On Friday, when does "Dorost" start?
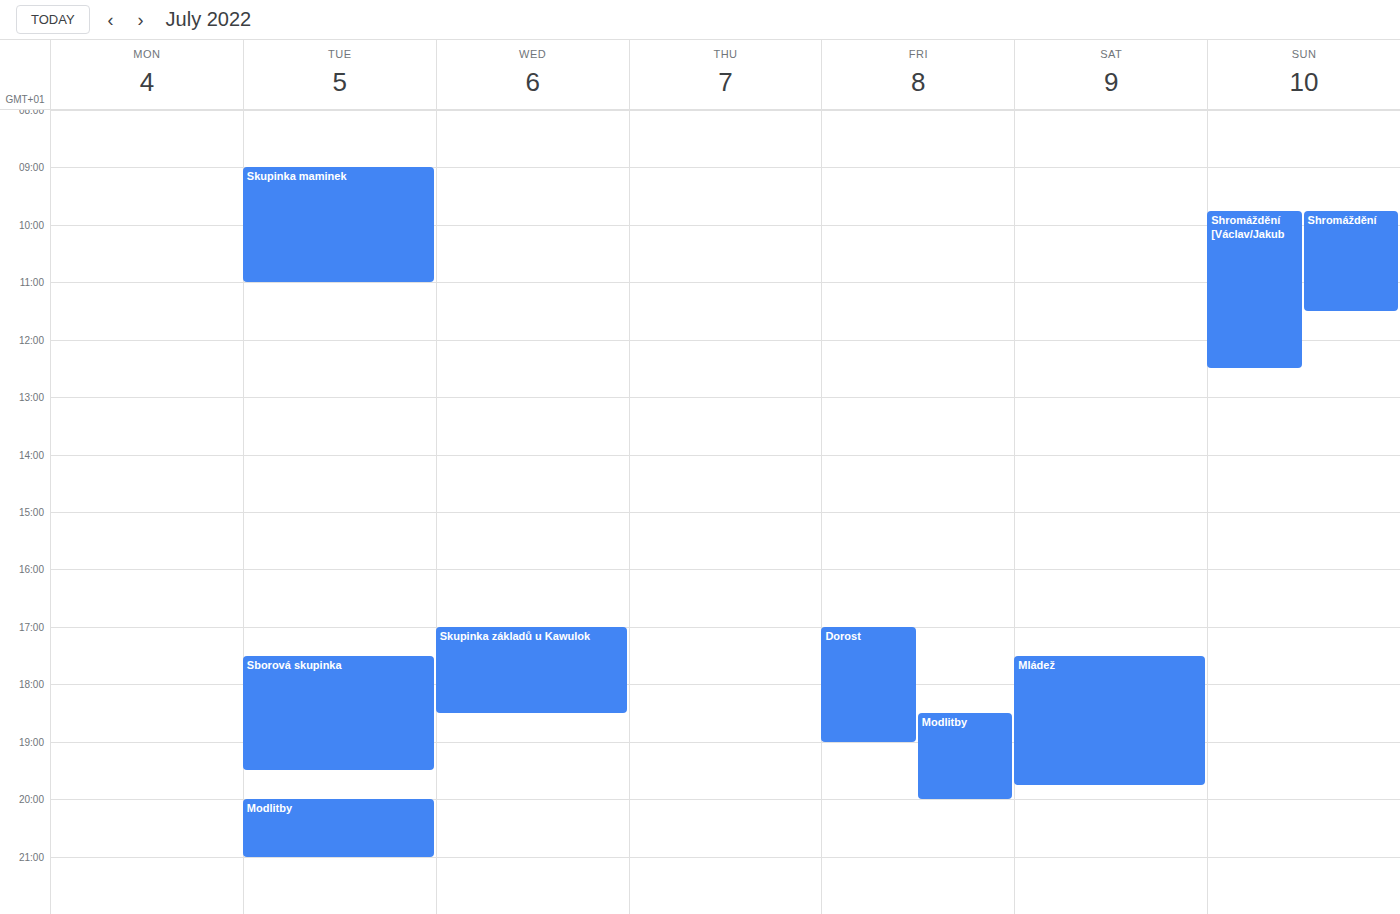
5:00 PM